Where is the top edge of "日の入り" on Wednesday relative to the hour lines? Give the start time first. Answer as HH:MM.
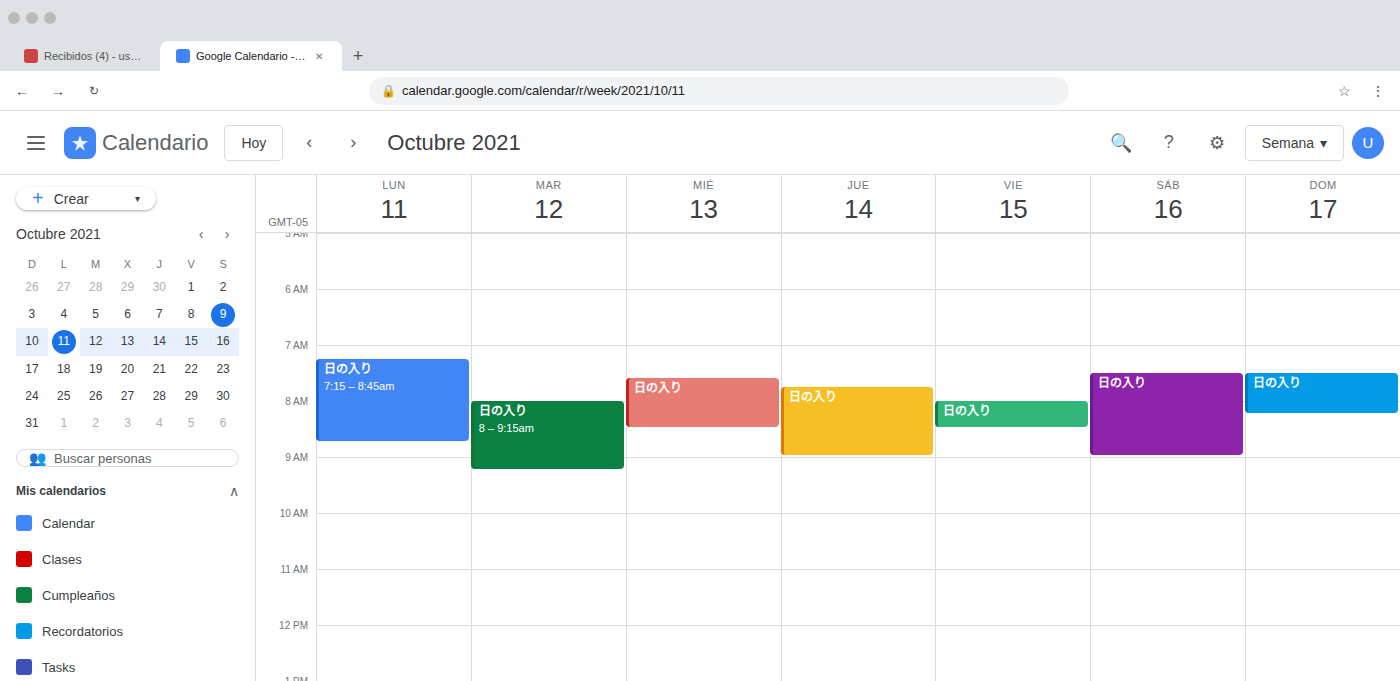
07:35 -- neither: 35 minutes below the 07:00 line and 25 minutes above the 08:00 line.